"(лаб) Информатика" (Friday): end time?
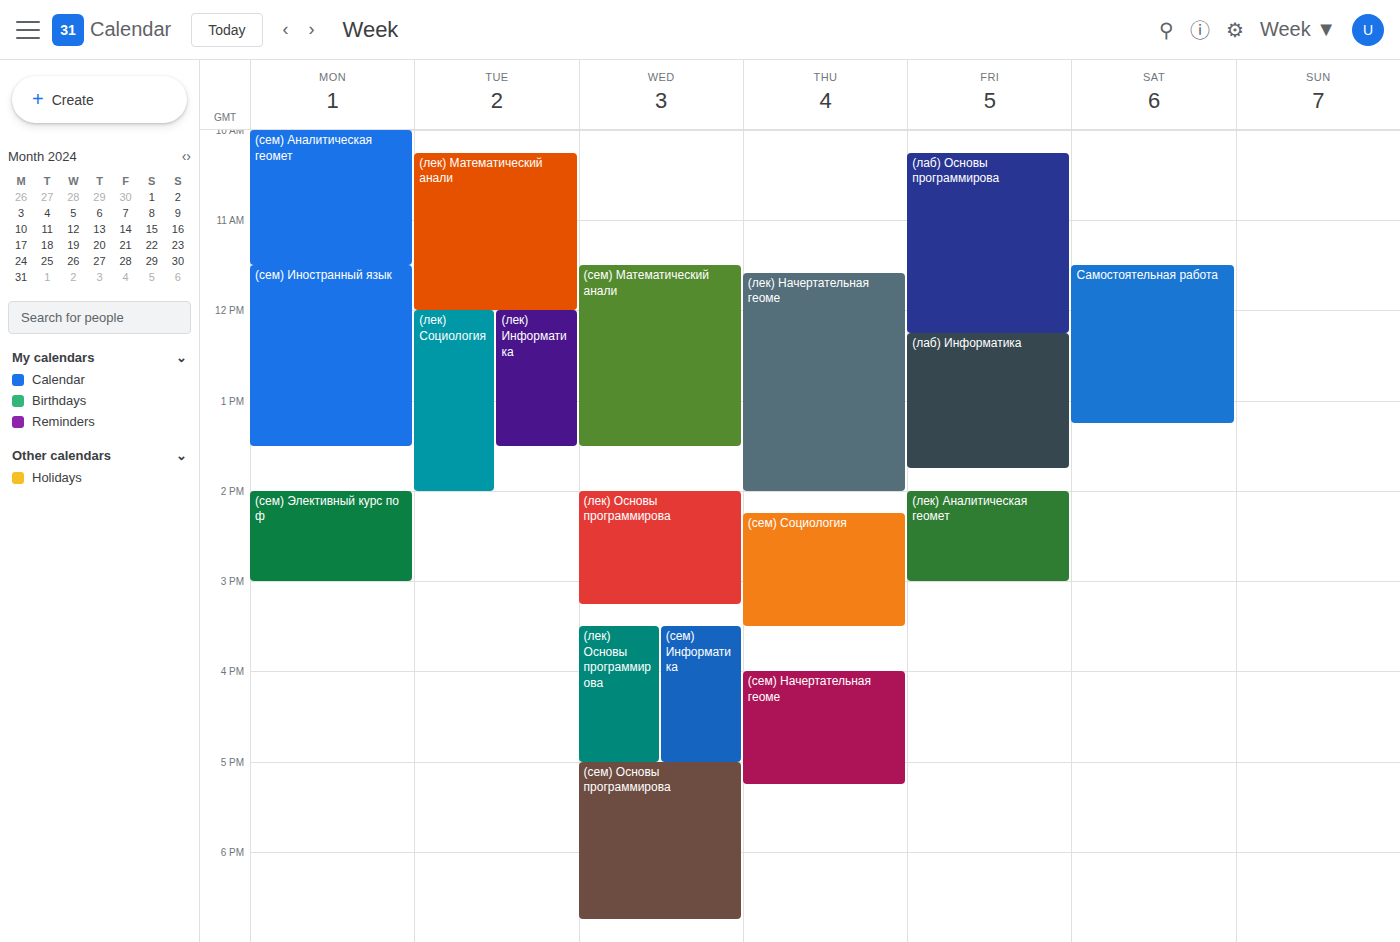
1:45 PM